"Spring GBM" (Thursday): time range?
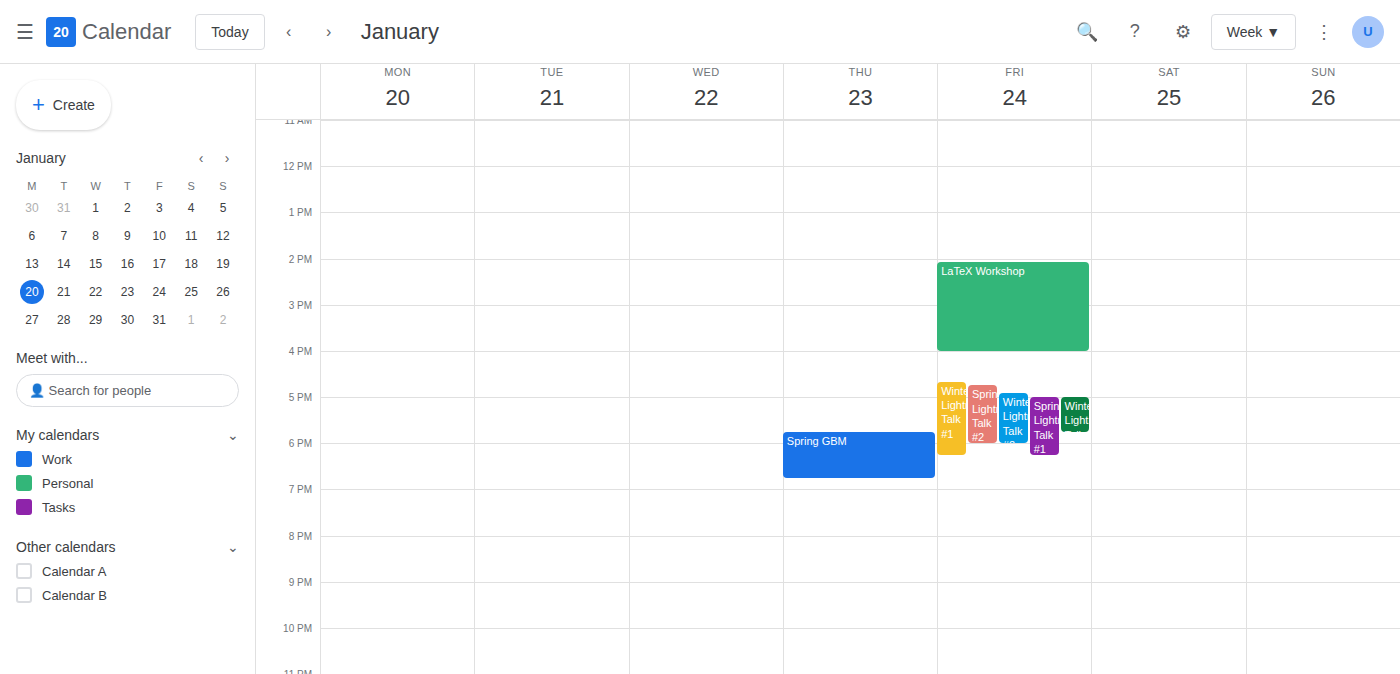
5:45 PM to 6:45 PM